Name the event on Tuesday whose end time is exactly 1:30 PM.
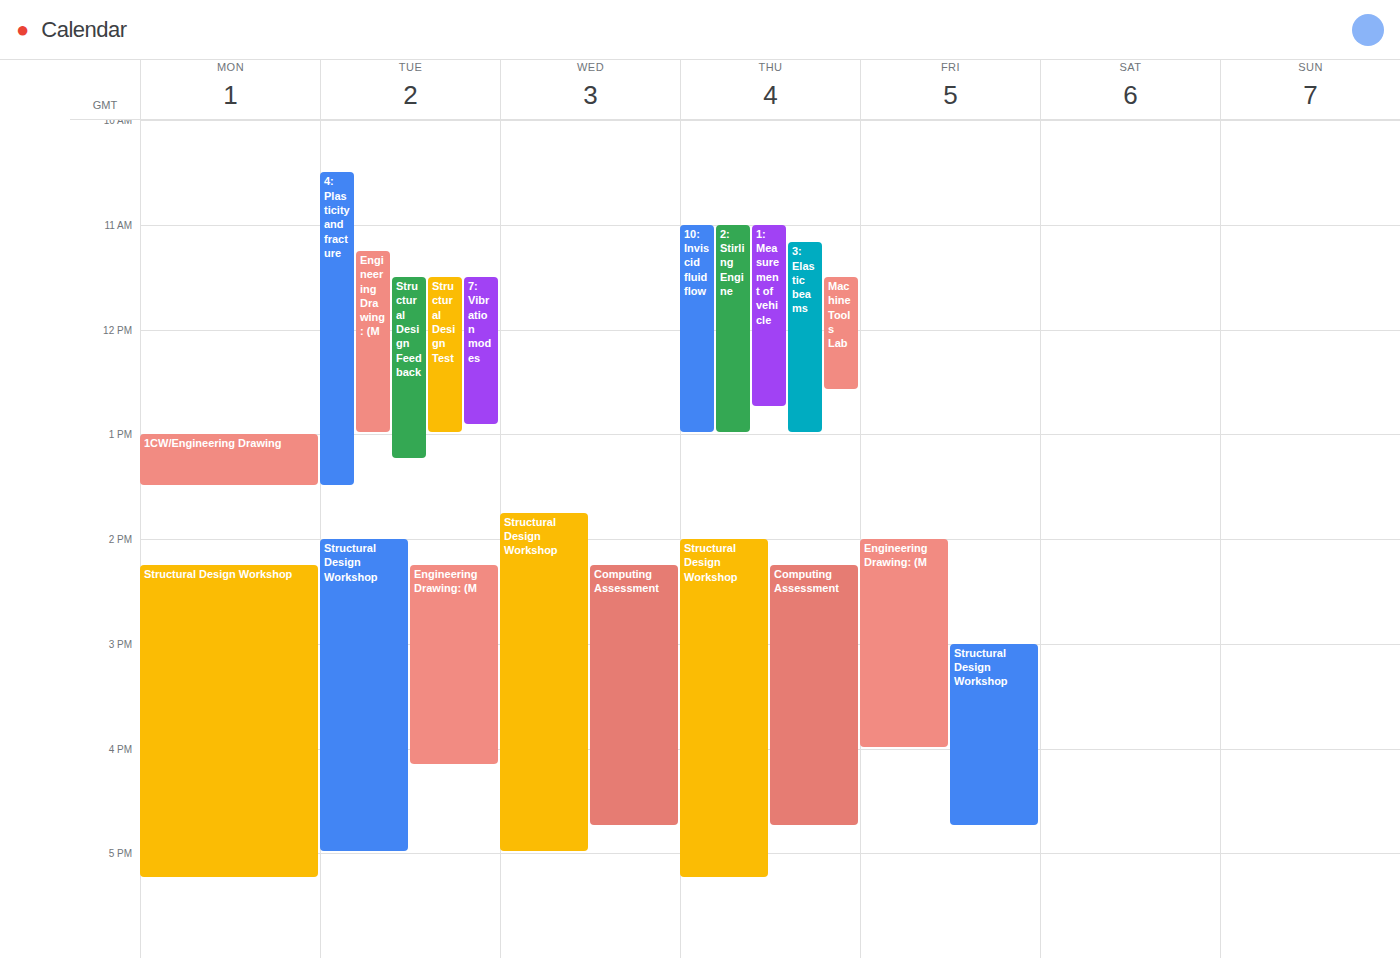
"4: Plasticity and fracture"